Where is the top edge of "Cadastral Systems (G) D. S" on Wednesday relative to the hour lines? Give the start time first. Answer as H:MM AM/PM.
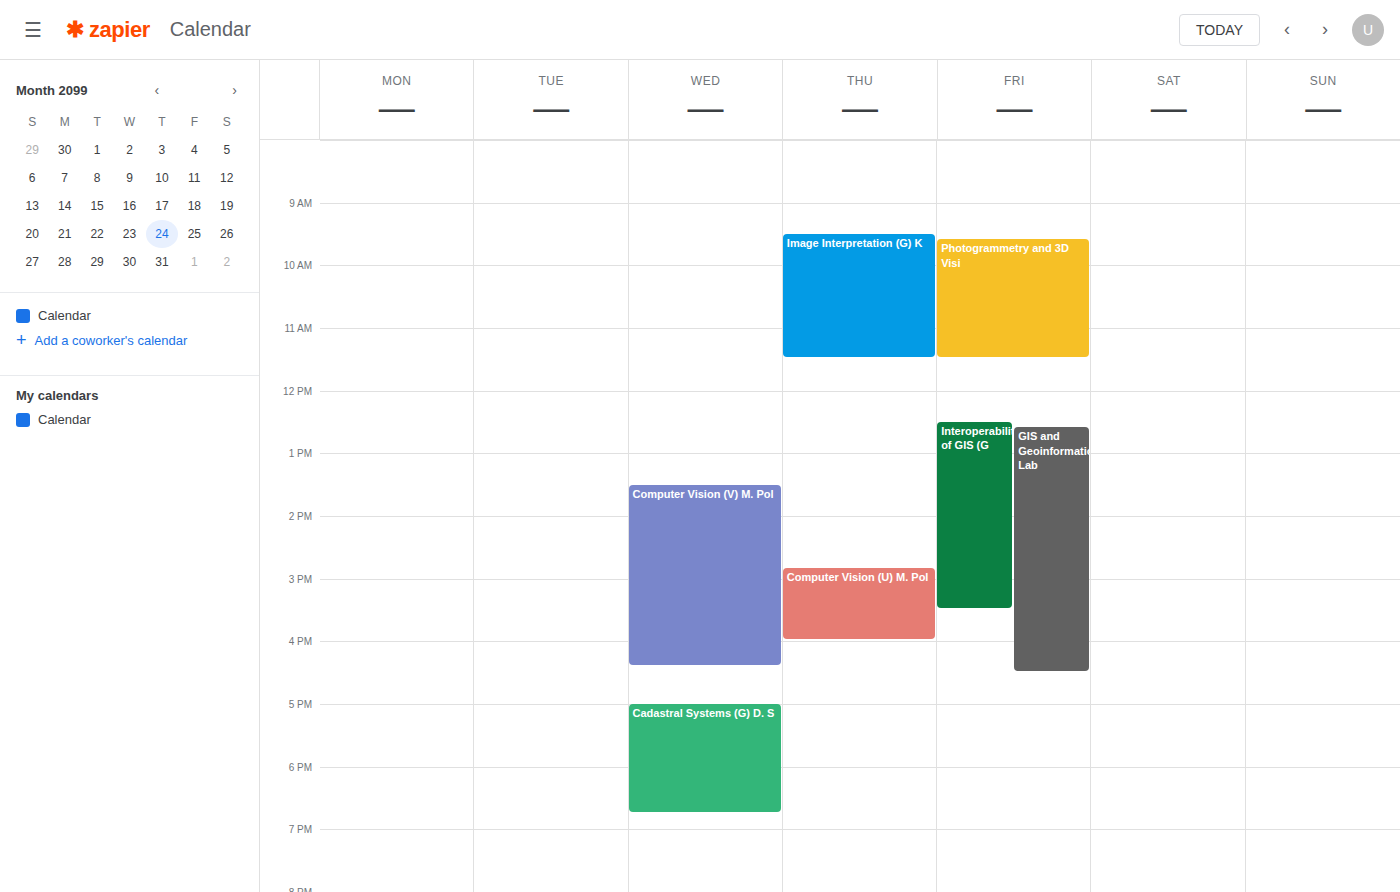
5:00 PM -- exactly on the 5 PM line.